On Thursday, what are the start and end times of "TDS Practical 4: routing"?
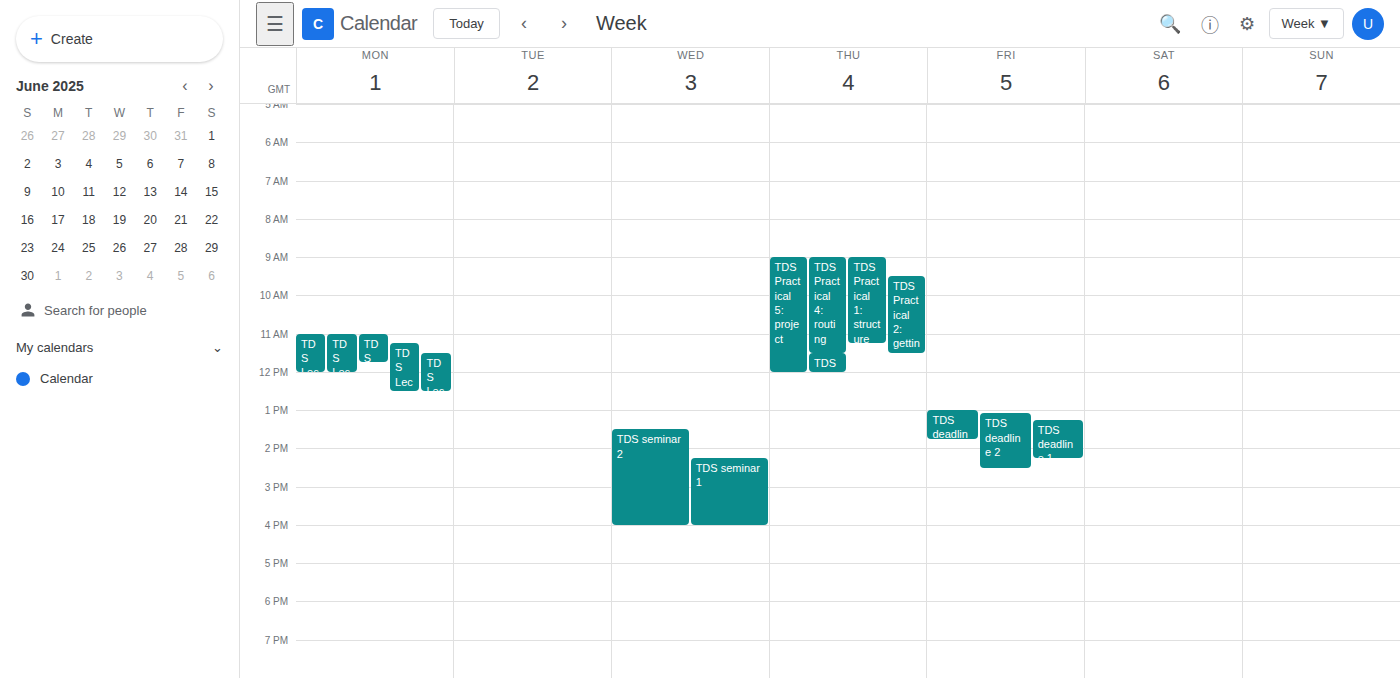
9:00 AM to 11:30 AM